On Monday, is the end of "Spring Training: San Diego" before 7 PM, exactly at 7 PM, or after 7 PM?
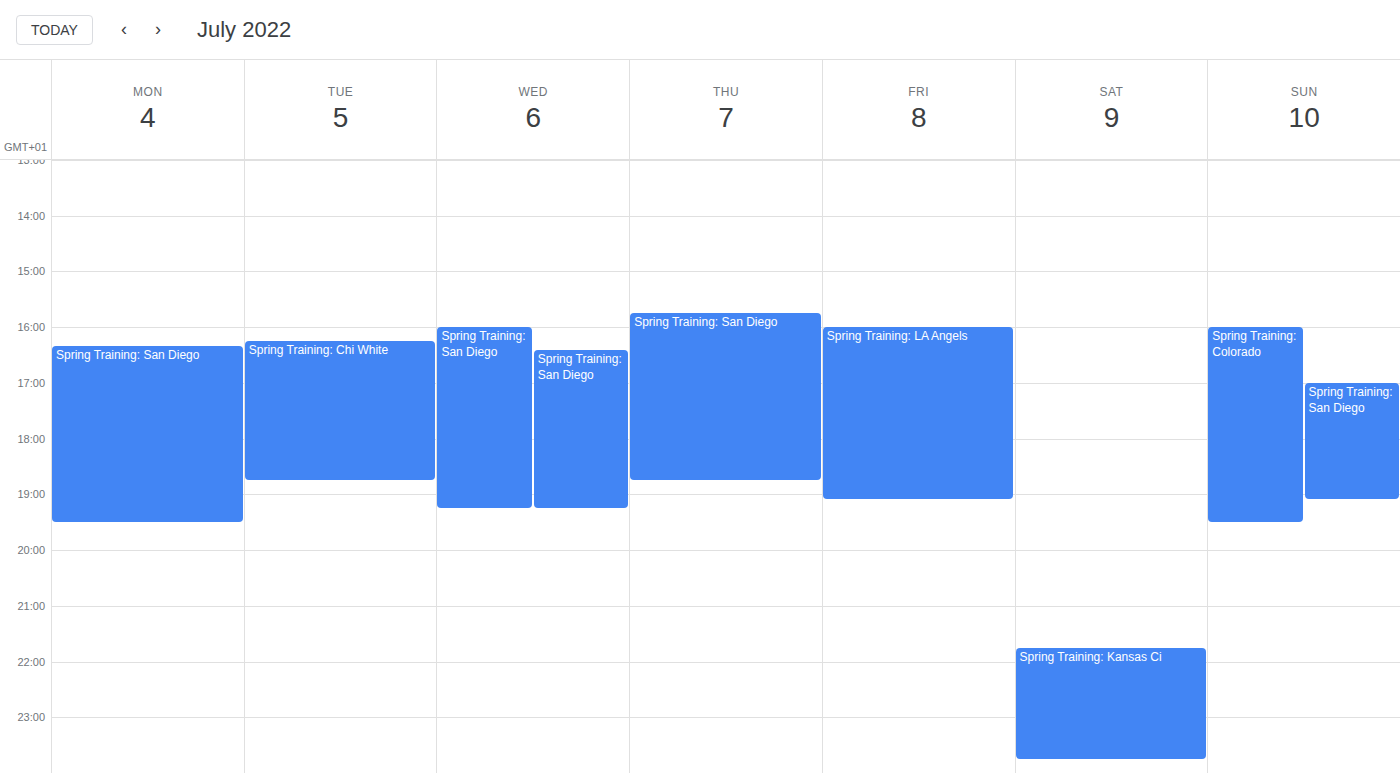
7:30 PM -- after 7 PM, 30 minutes below the 7 PM line.